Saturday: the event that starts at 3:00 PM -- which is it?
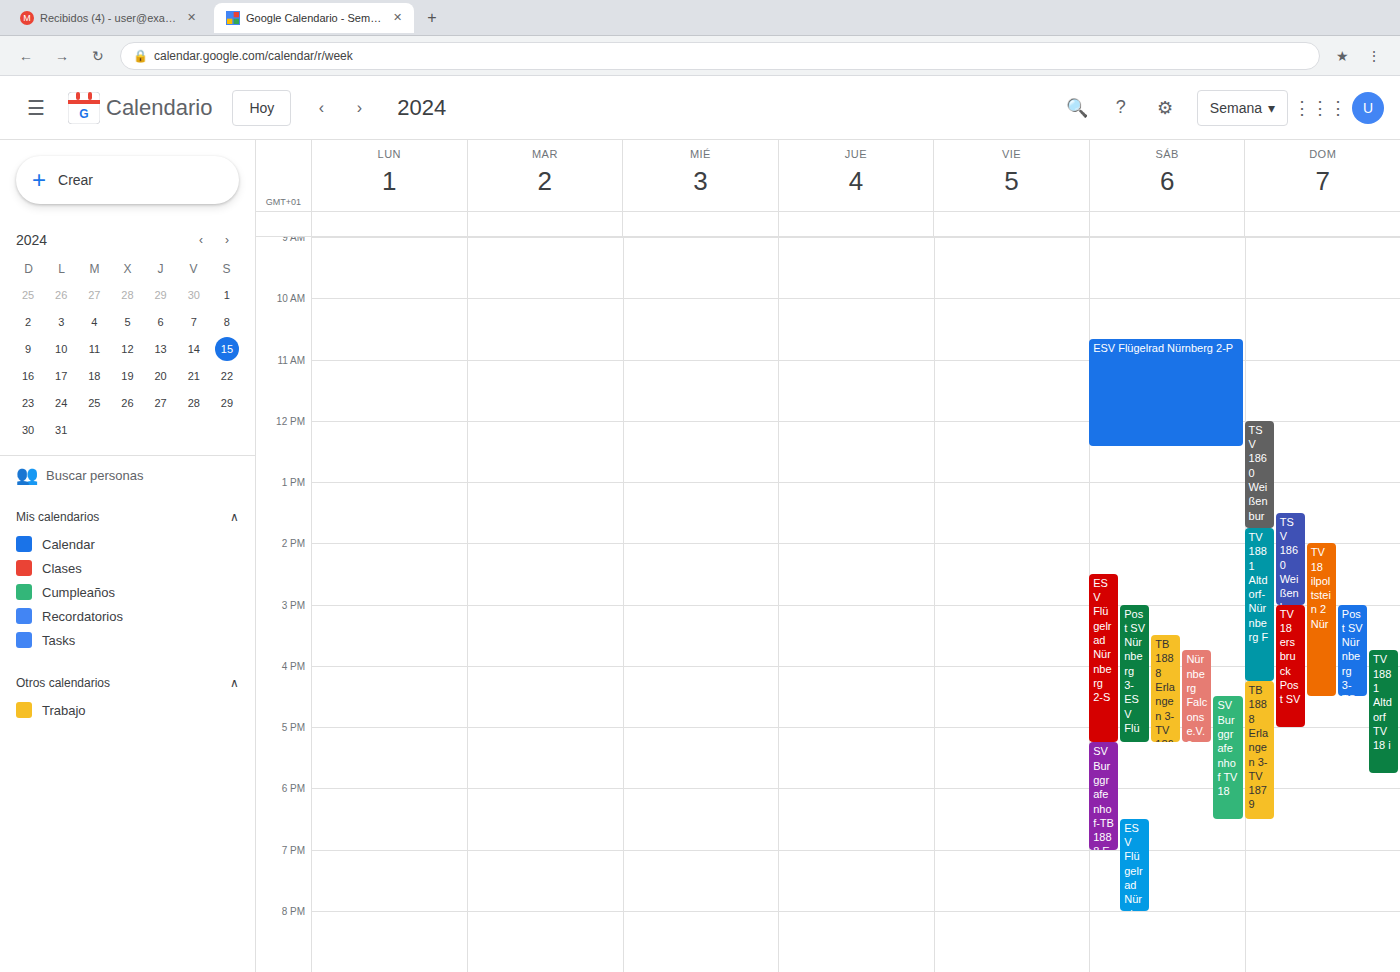
"Post SV Nürnberg 3-ESV Flü"